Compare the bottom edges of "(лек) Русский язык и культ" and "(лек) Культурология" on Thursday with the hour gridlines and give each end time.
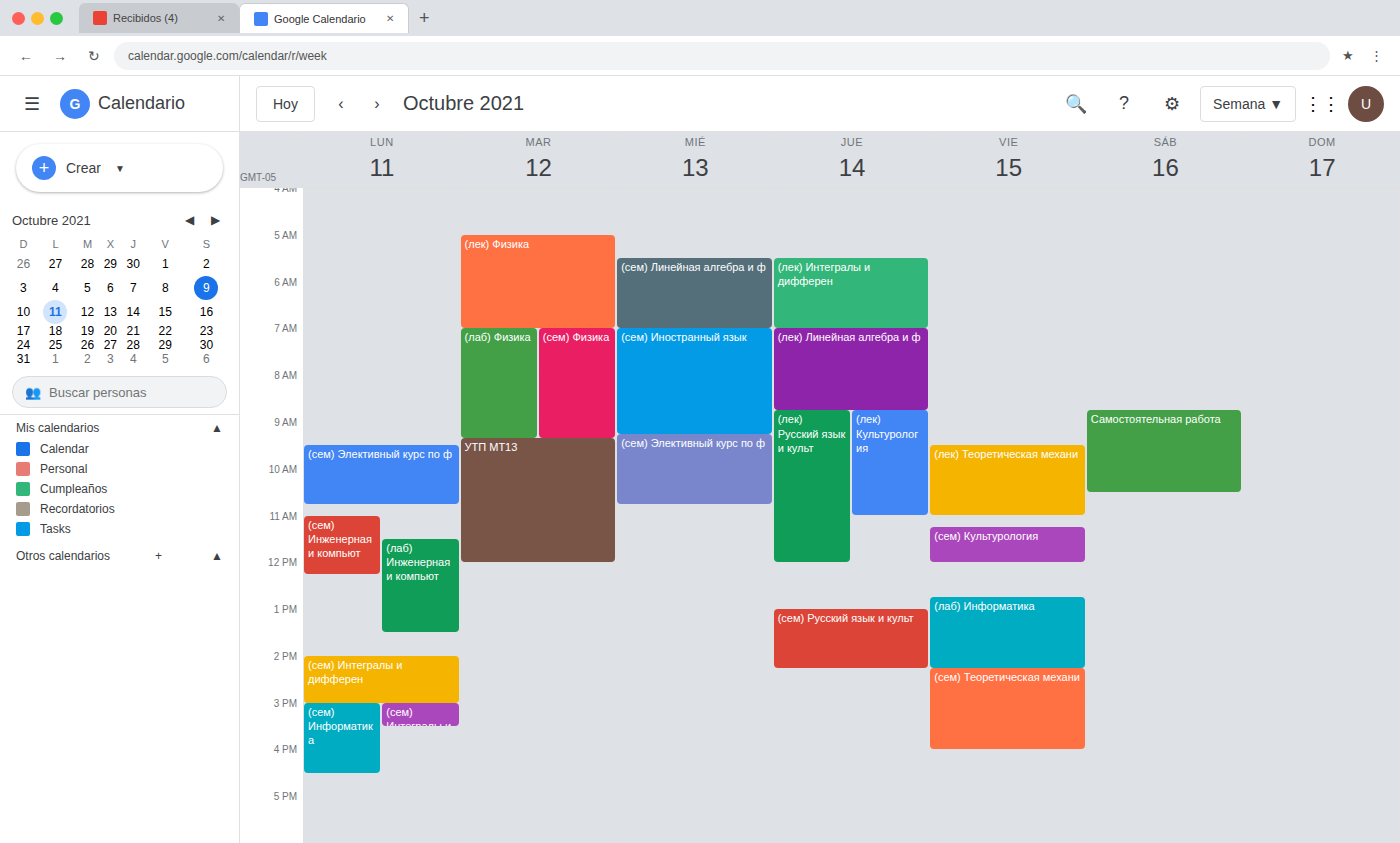
"(лек) Русский язык и культ": 12:00 PM, exactly on the 12 PM line. "(лек) Культурология": 11:00 AM, exactly on the 11 AM line.